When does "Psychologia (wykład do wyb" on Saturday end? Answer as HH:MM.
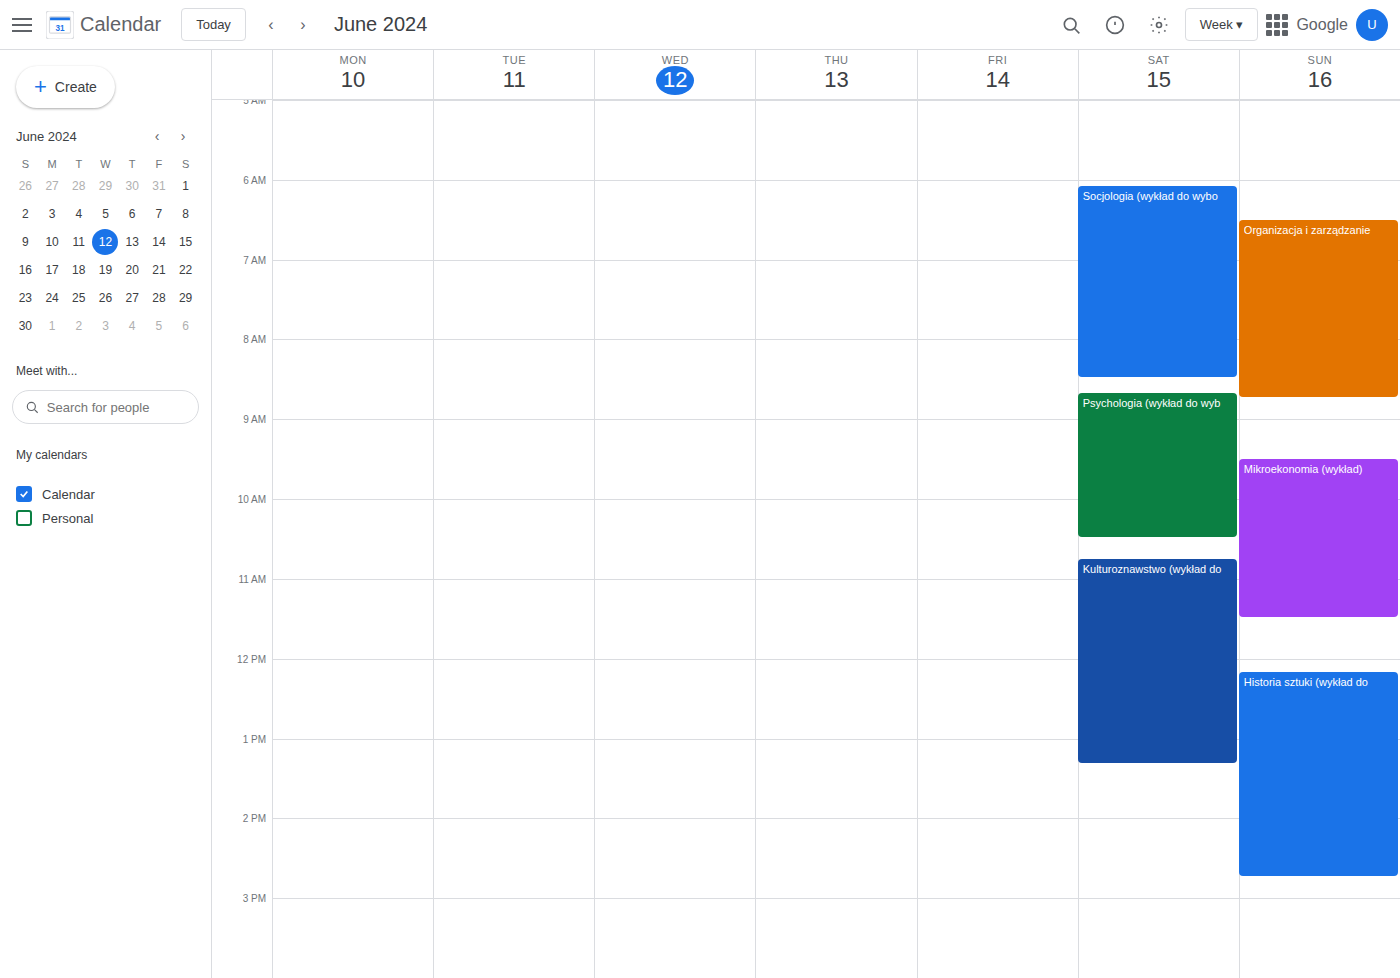
10:30